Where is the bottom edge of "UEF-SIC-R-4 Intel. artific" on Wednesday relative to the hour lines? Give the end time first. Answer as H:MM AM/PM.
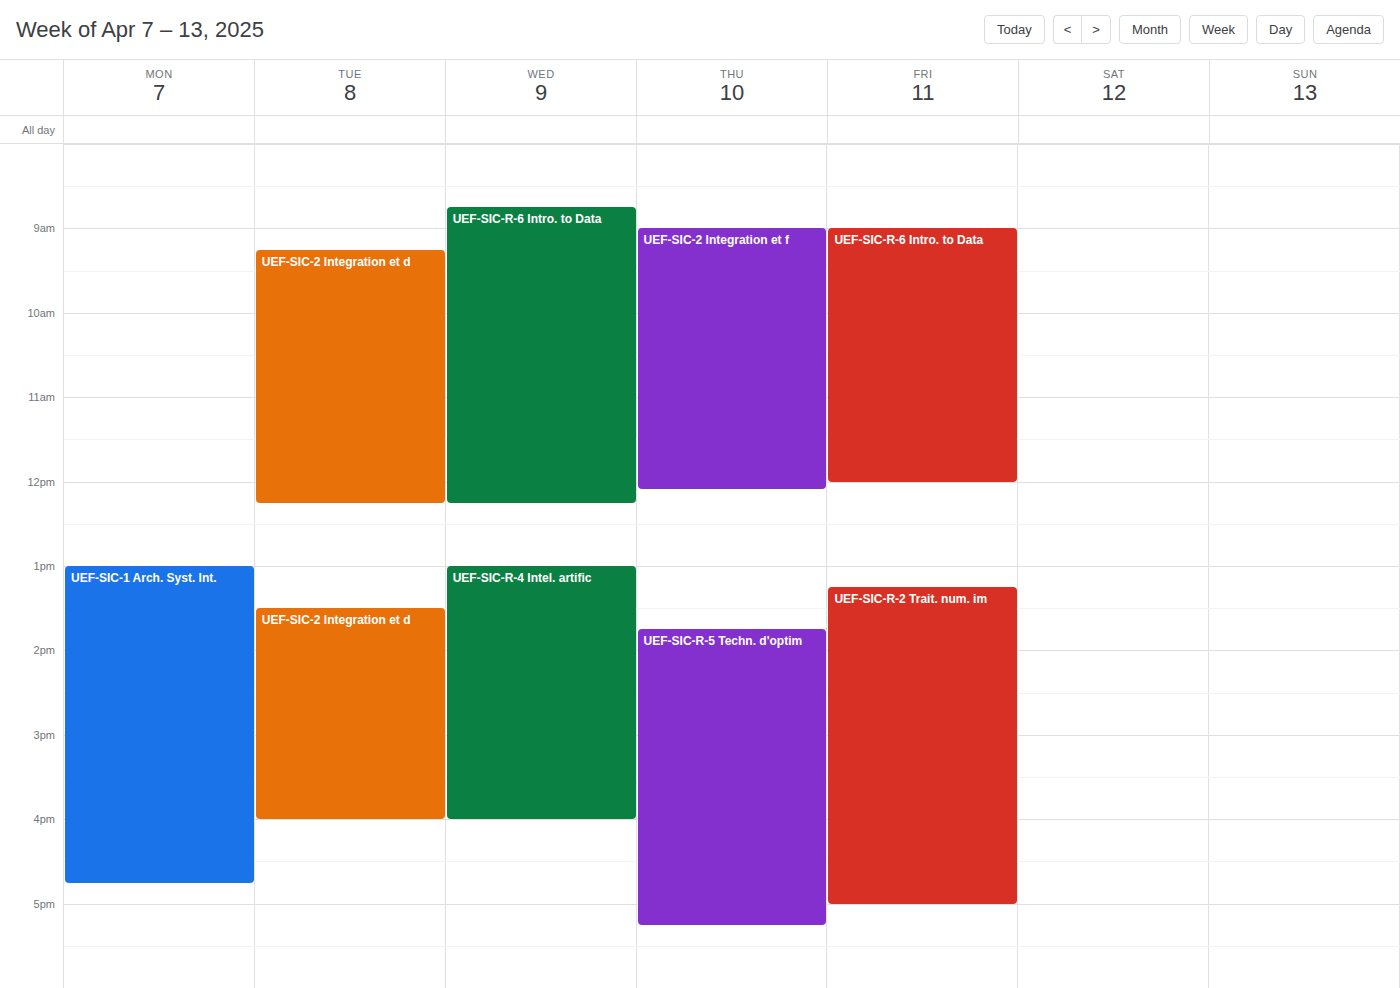
4:00 PM -- exactly on the 4 PM line.